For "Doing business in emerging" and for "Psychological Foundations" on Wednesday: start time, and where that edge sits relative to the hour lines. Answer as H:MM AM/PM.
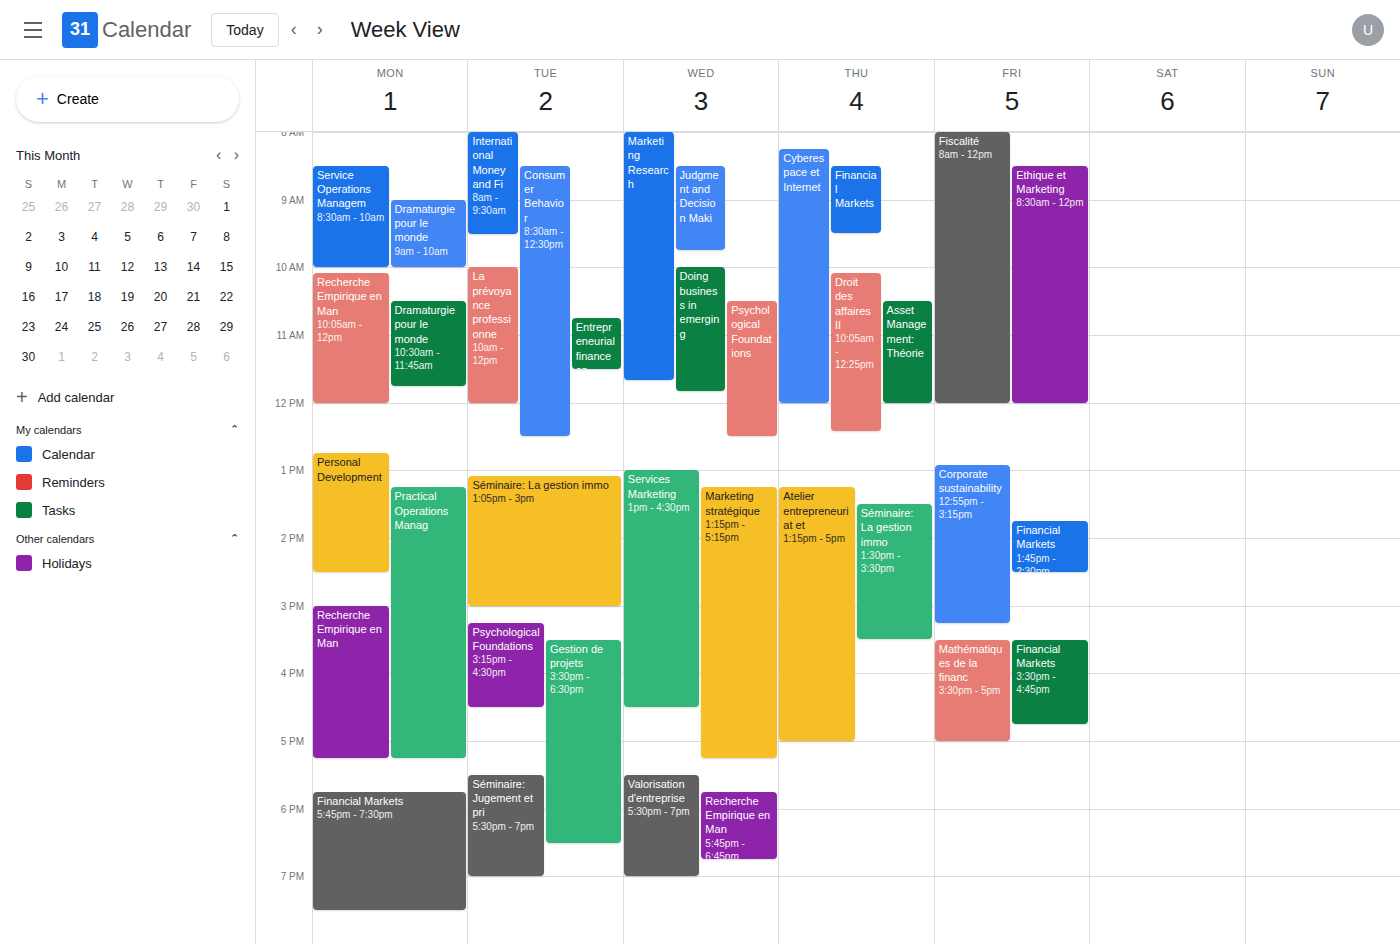
"Doing business in emerging": 10:00 AM, exactly on the 10 AM line. "Psychological Foundations": 10:30 AM, halfway between the 10 AM and 11 AM lines.